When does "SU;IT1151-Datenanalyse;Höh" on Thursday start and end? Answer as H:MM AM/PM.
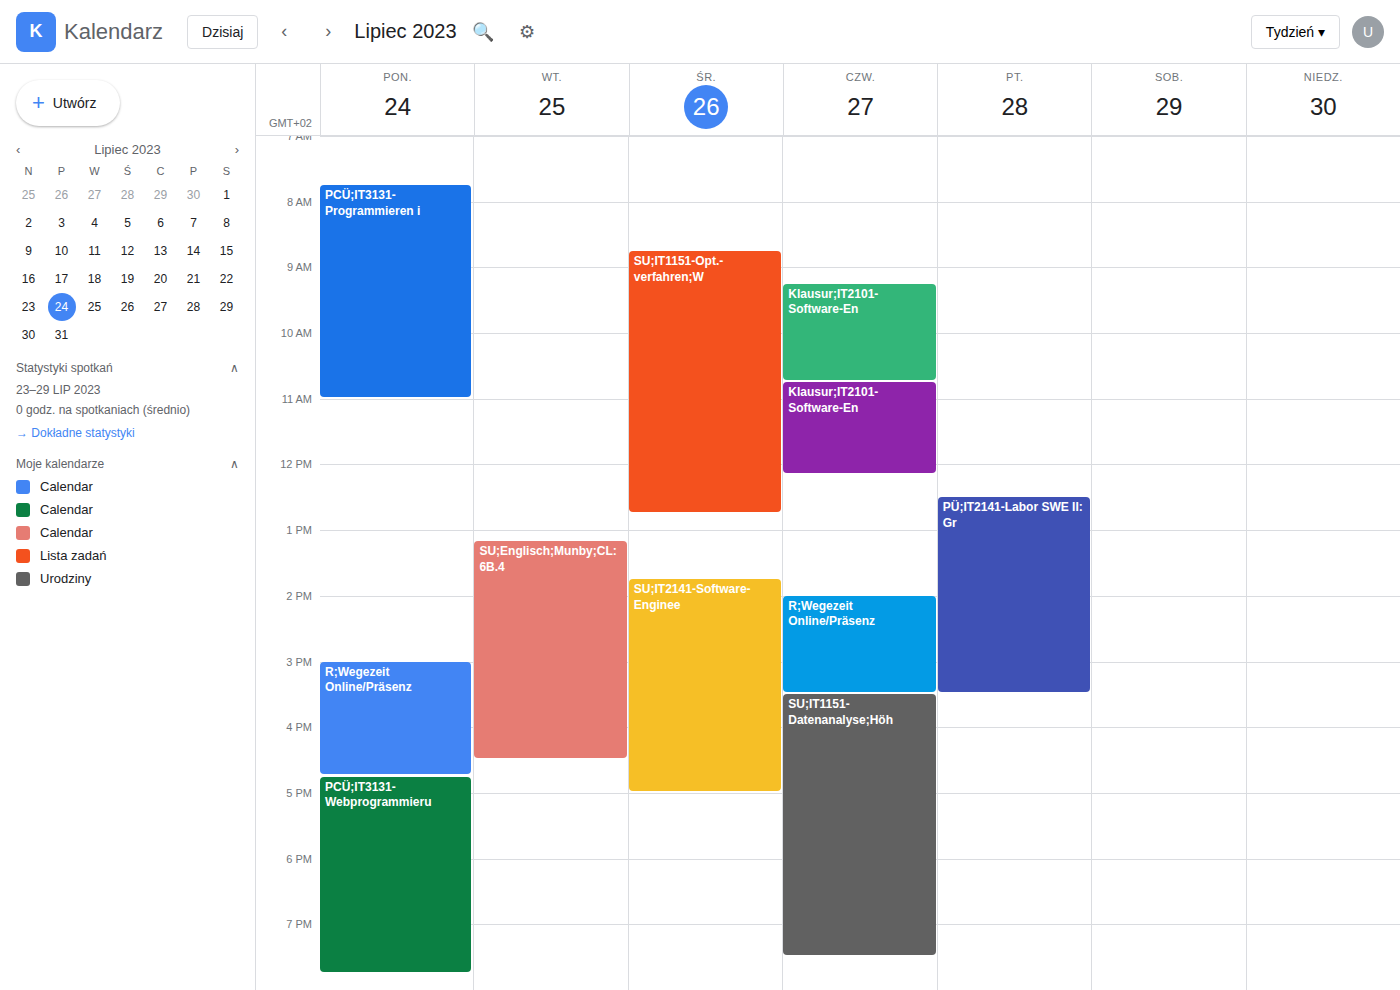
3:30 PM to 7:30 PM